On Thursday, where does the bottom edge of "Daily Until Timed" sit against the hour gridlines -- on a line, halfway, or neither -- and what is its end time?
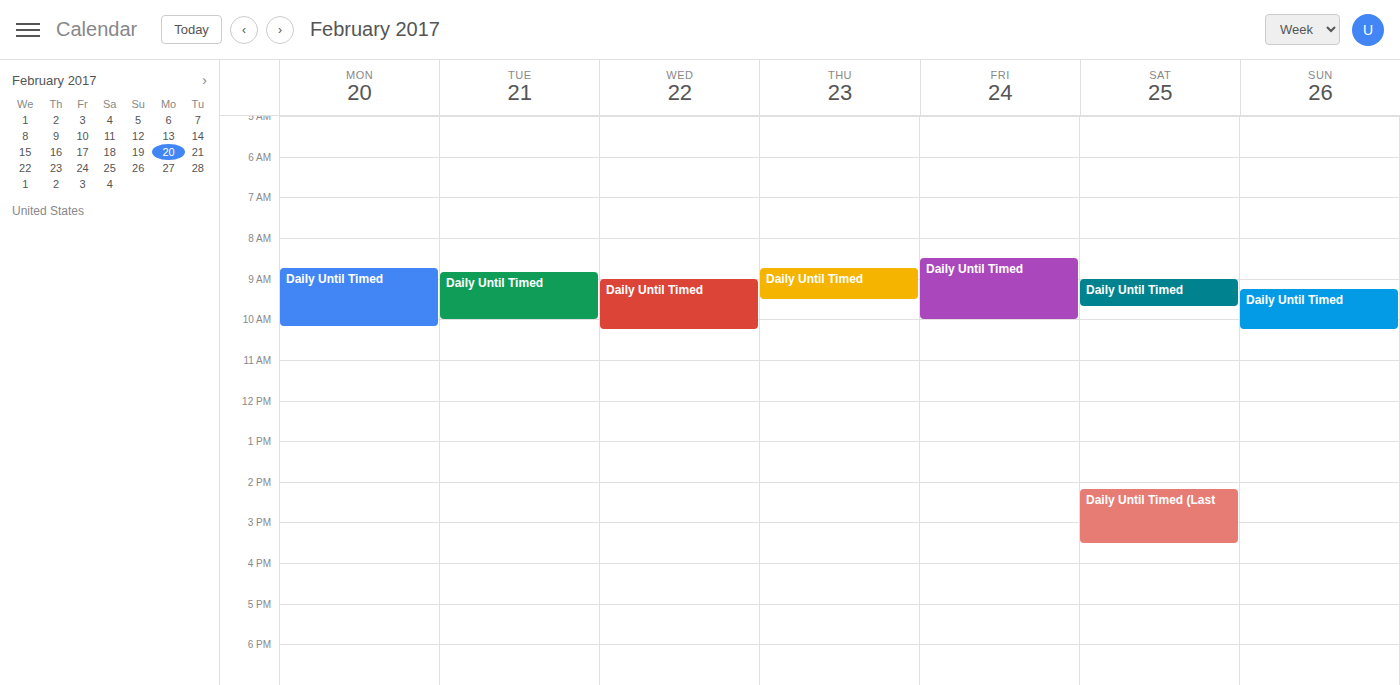
09:30 -- halfway between the 09:00 and 10:00 lines.